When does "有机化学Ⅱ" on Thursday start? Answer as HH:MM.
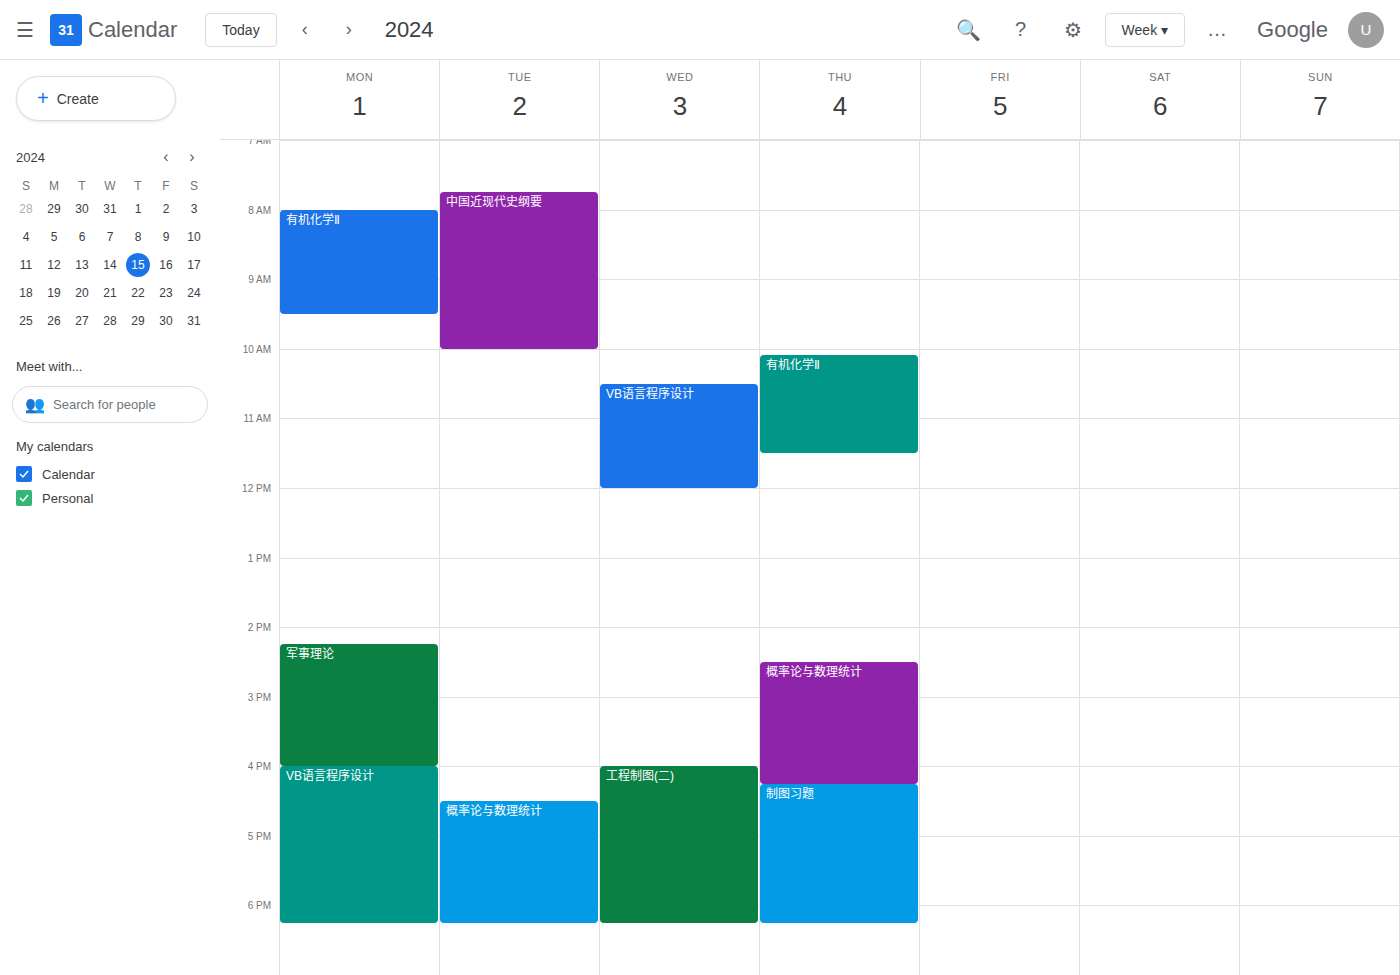
10:05